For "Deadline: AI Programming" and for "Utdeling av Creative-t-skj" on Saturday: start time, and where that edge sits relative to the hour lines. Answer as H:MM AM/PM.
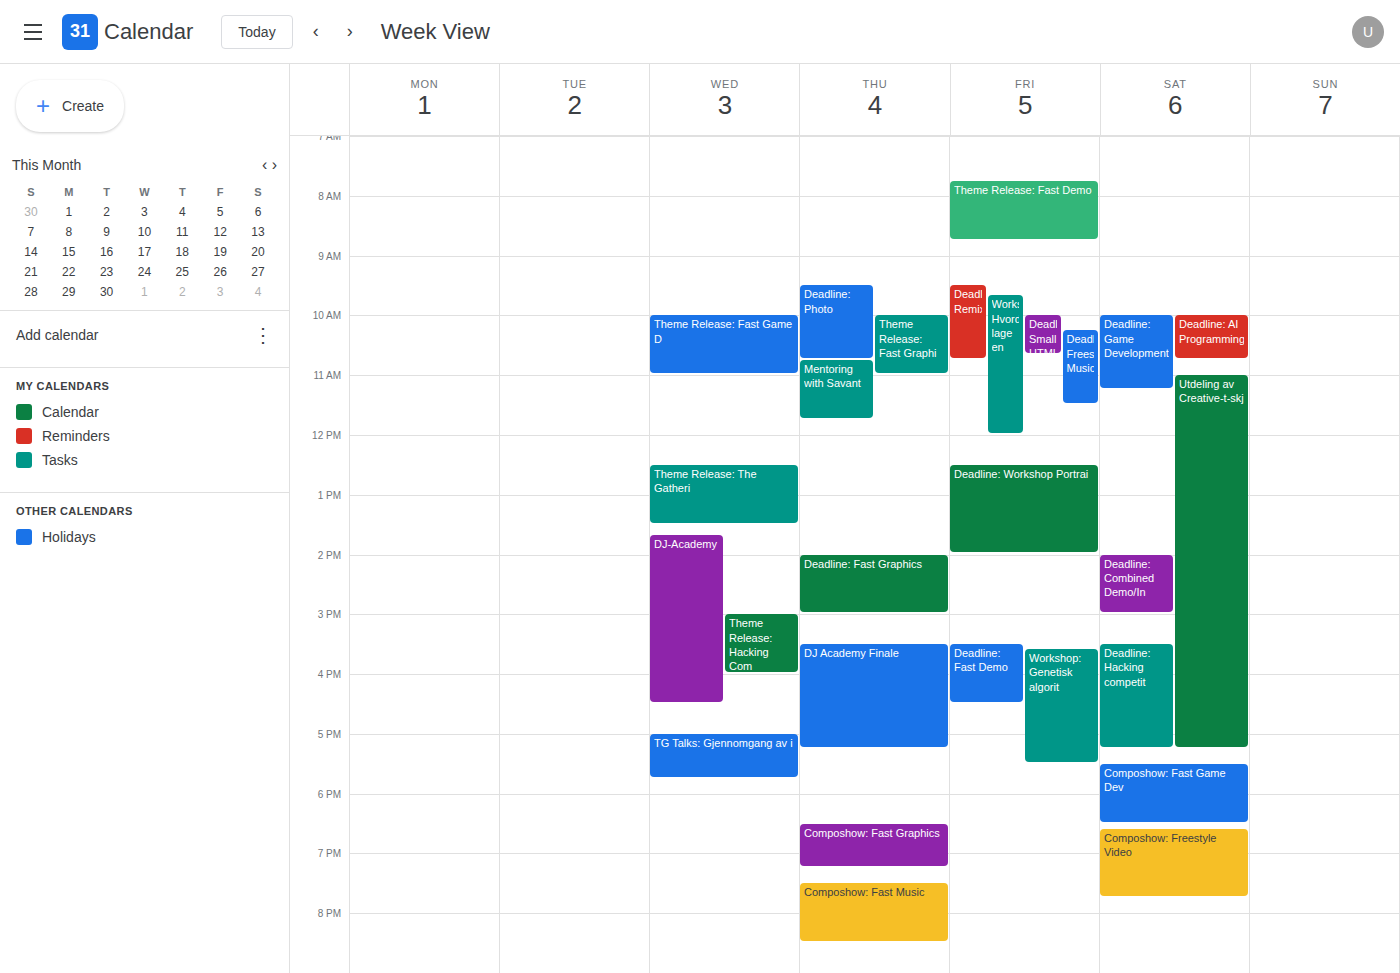
"Deadline: AI Programming": 10:00 AM, exactly on the 10 AM line. "Utdeling av Creative-t-skj": 11:00 AM, exactly on the 11 AM line.